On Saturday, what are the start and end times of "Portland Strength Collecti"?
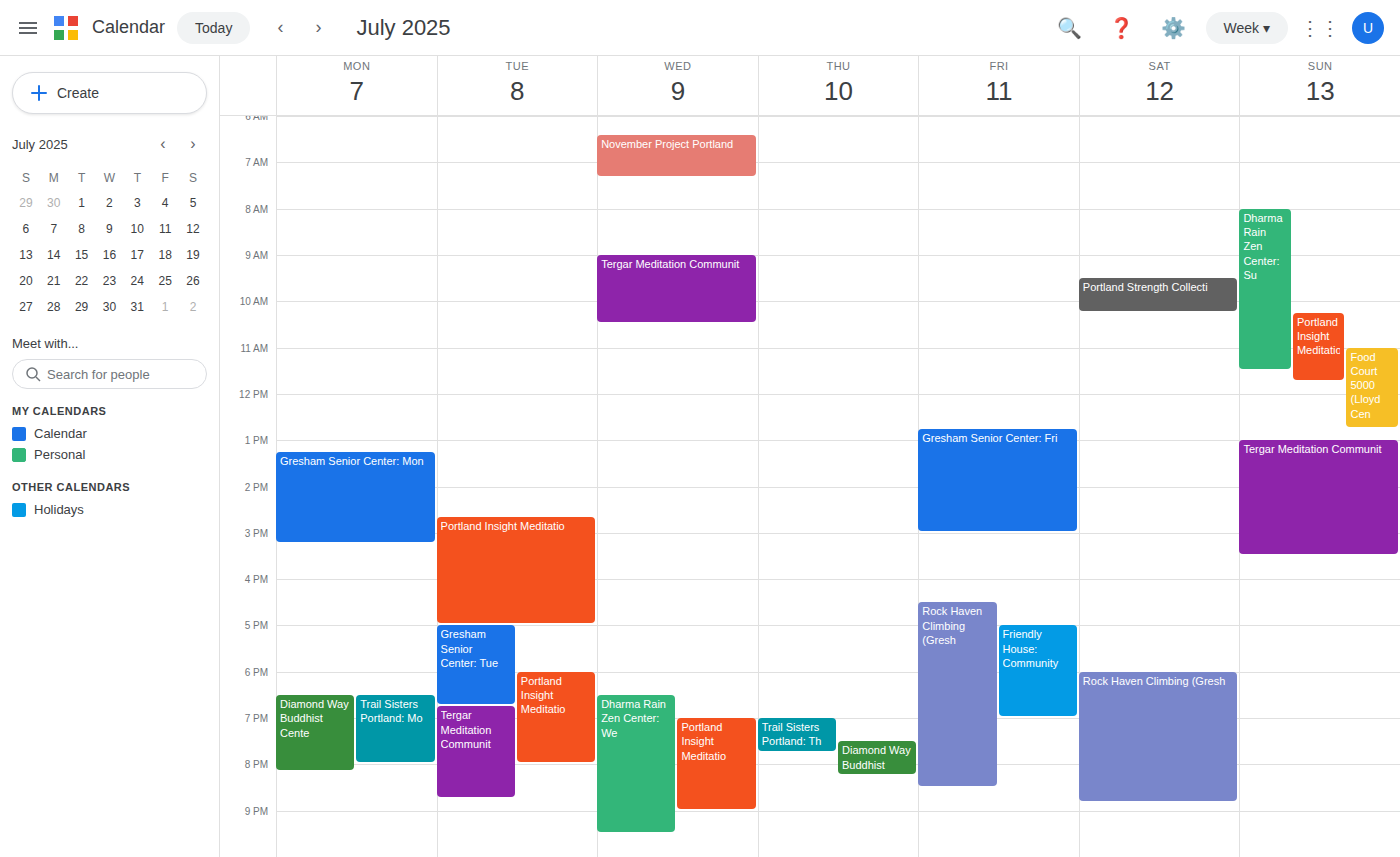
9:30 AM to 10:15 AM